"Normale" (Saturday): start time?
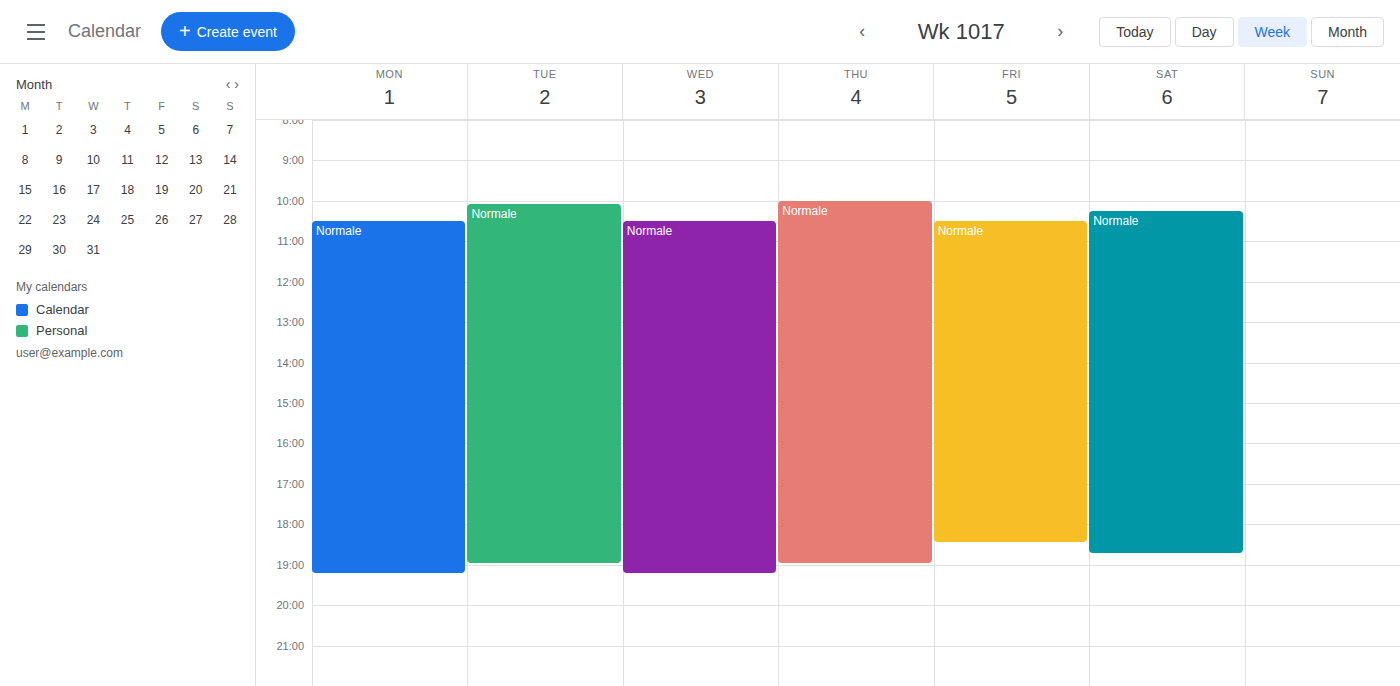
10:15 AM